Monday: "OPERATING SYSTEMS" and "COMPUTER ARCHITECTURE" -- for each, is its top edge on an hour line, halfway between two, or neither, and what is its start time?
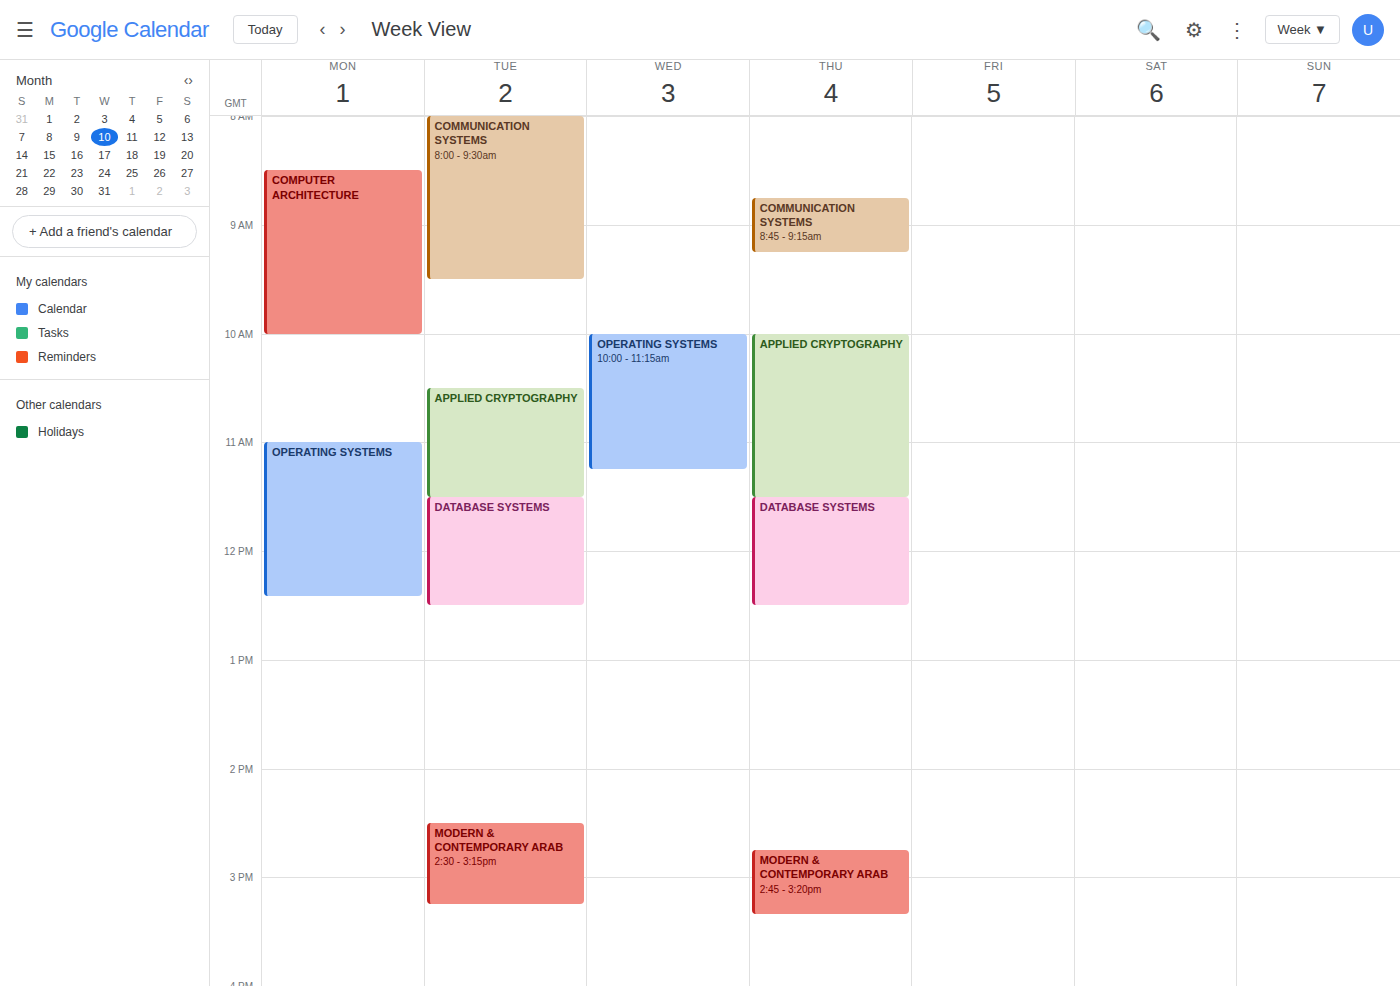
"OPERATING SYSTEMS": 11:00 AM, exactly on the 11 AM line. "COMPUTER ARCHITECTURE": 8:30 AM, halfway between the 8 AM and 9 AM lines.